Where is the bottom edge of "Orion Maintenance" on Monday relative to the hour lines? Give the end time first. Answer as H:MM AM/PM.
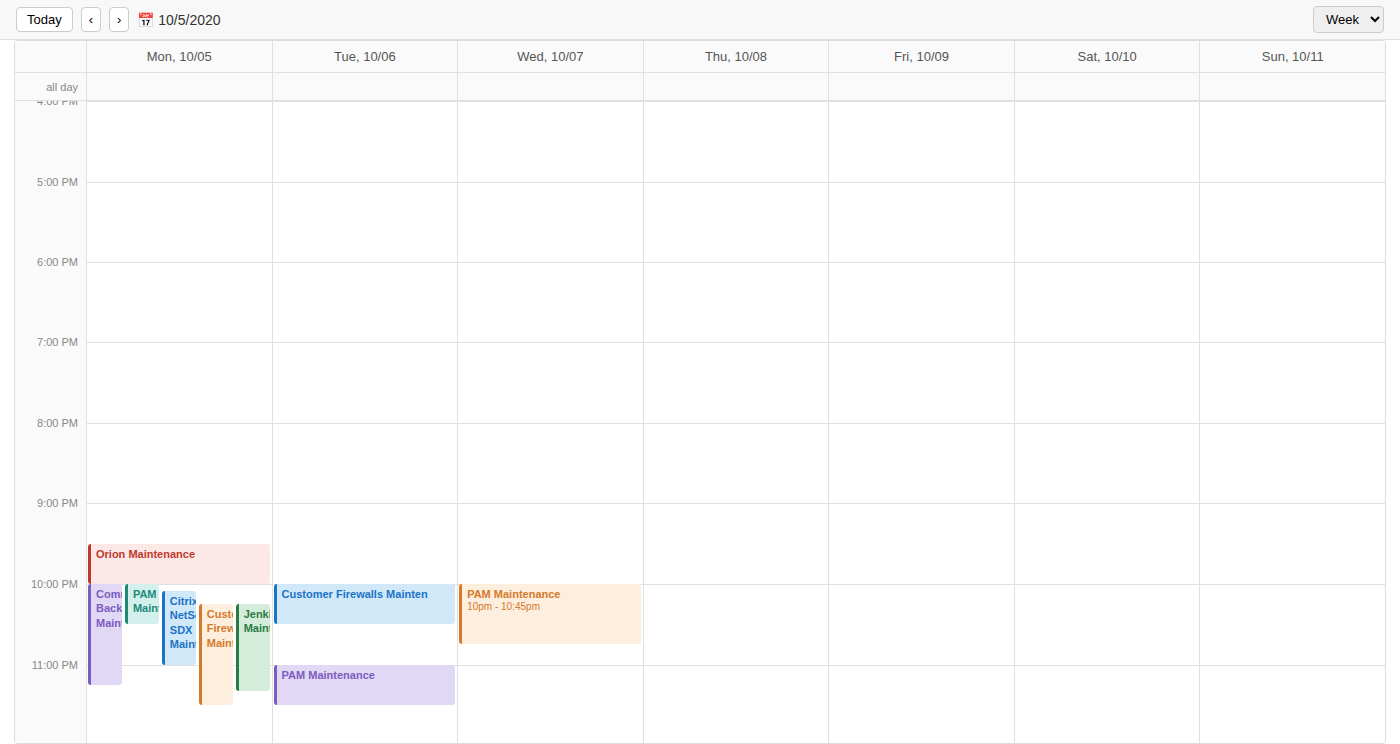
10:00 PM -- exactly on the 10 PM line.